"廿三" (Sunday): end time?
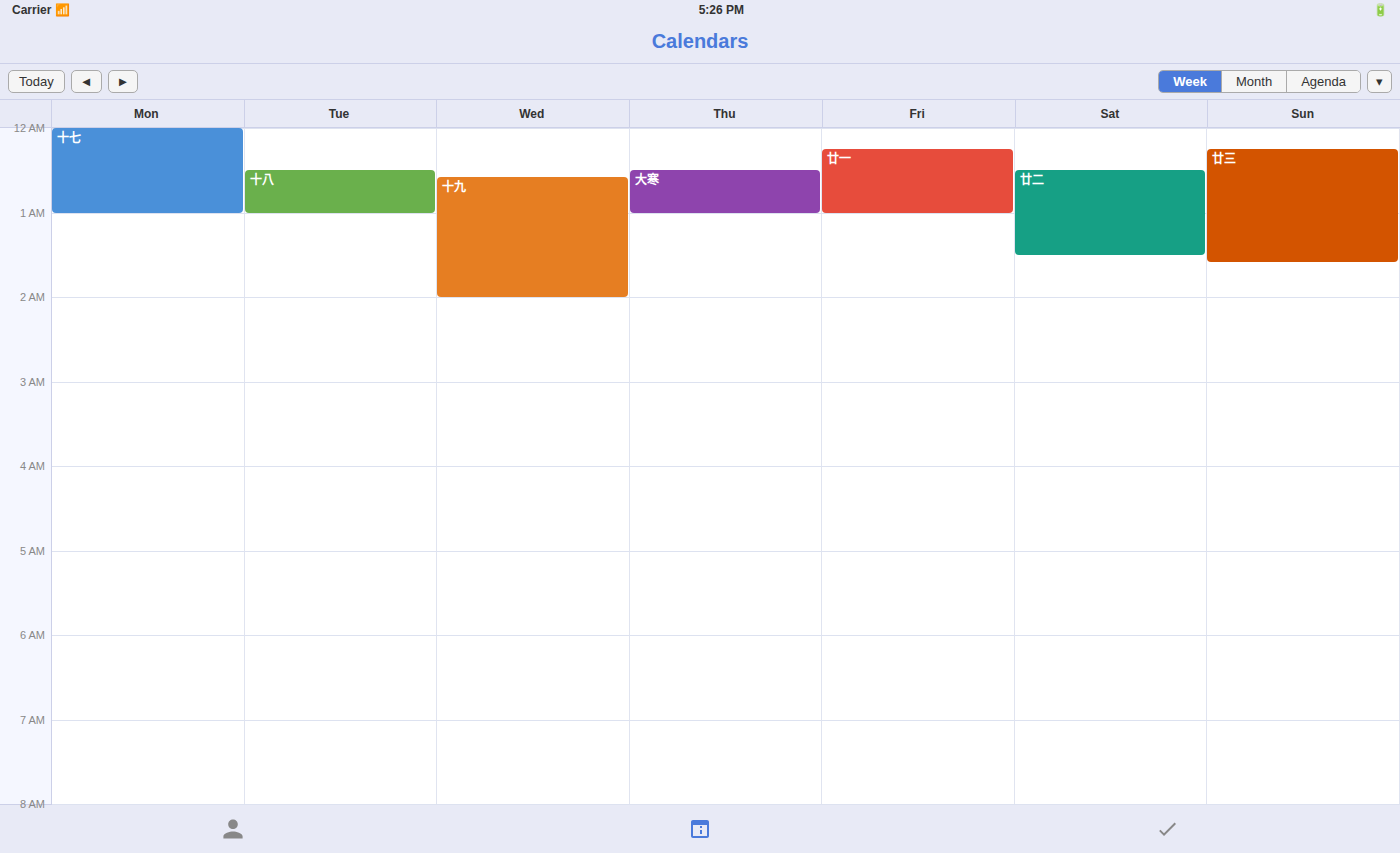
01:35